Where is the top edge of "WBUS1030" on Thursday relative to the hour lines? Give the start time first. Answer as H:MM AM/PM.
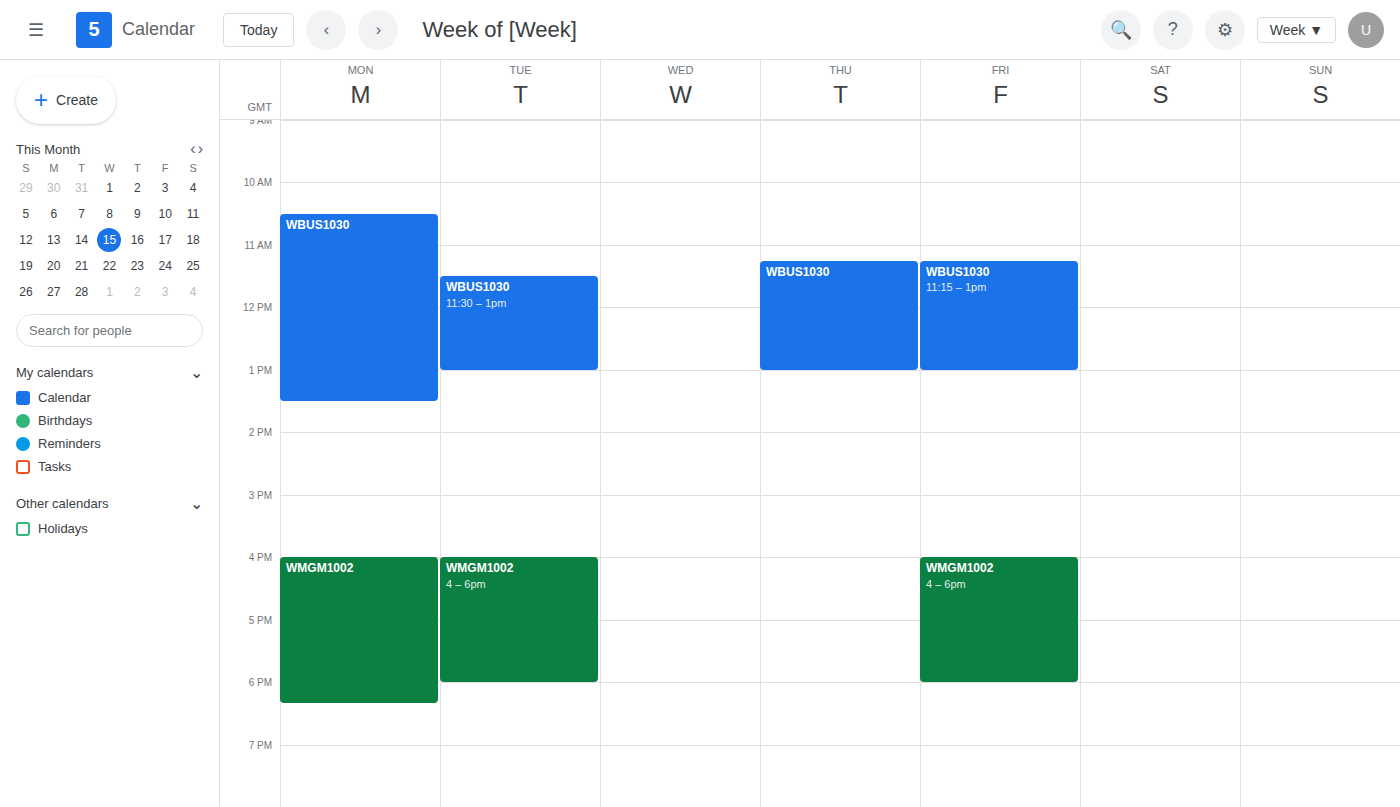
11:15 AM -- neither: a quarter of the way from the 11 AM line to the 12 PM line.